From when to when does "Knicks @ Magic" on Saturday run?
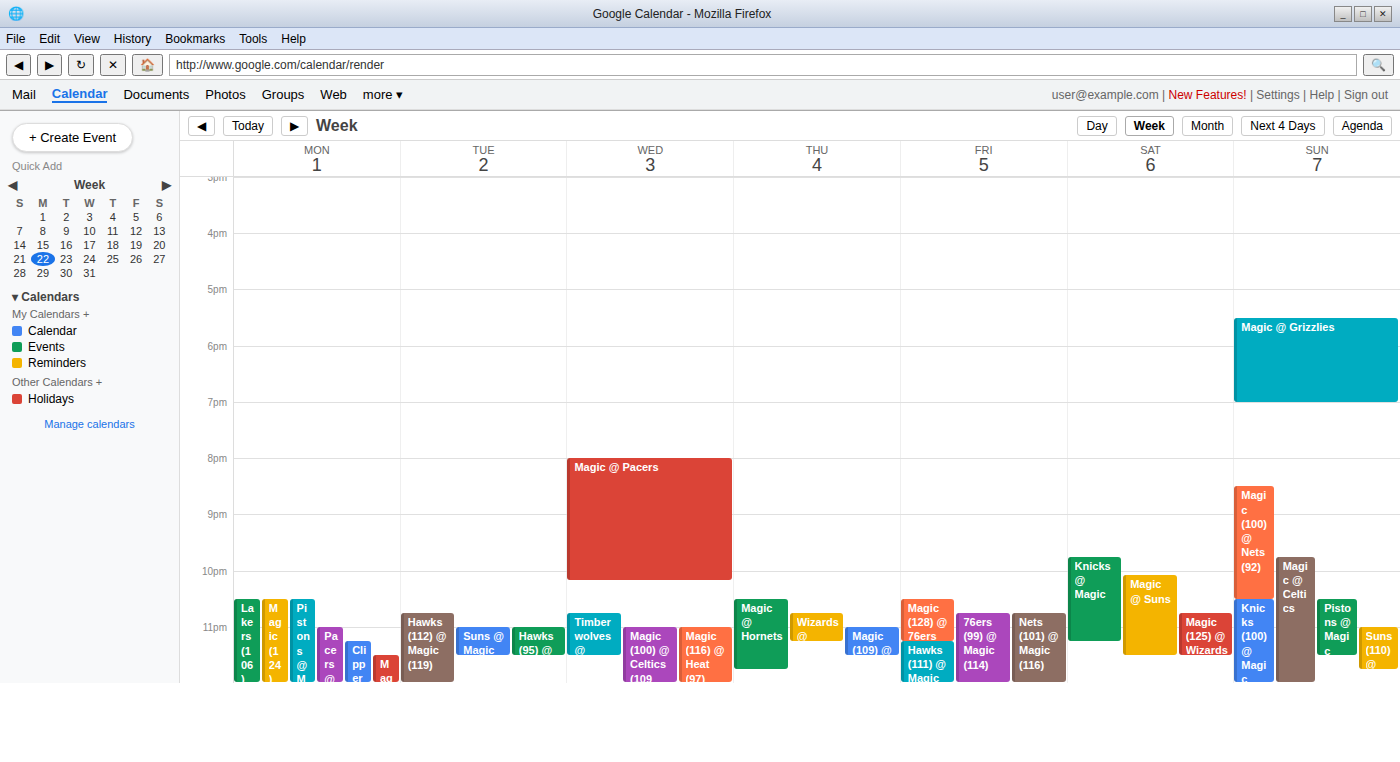
9:45 PM to 11:15 PM